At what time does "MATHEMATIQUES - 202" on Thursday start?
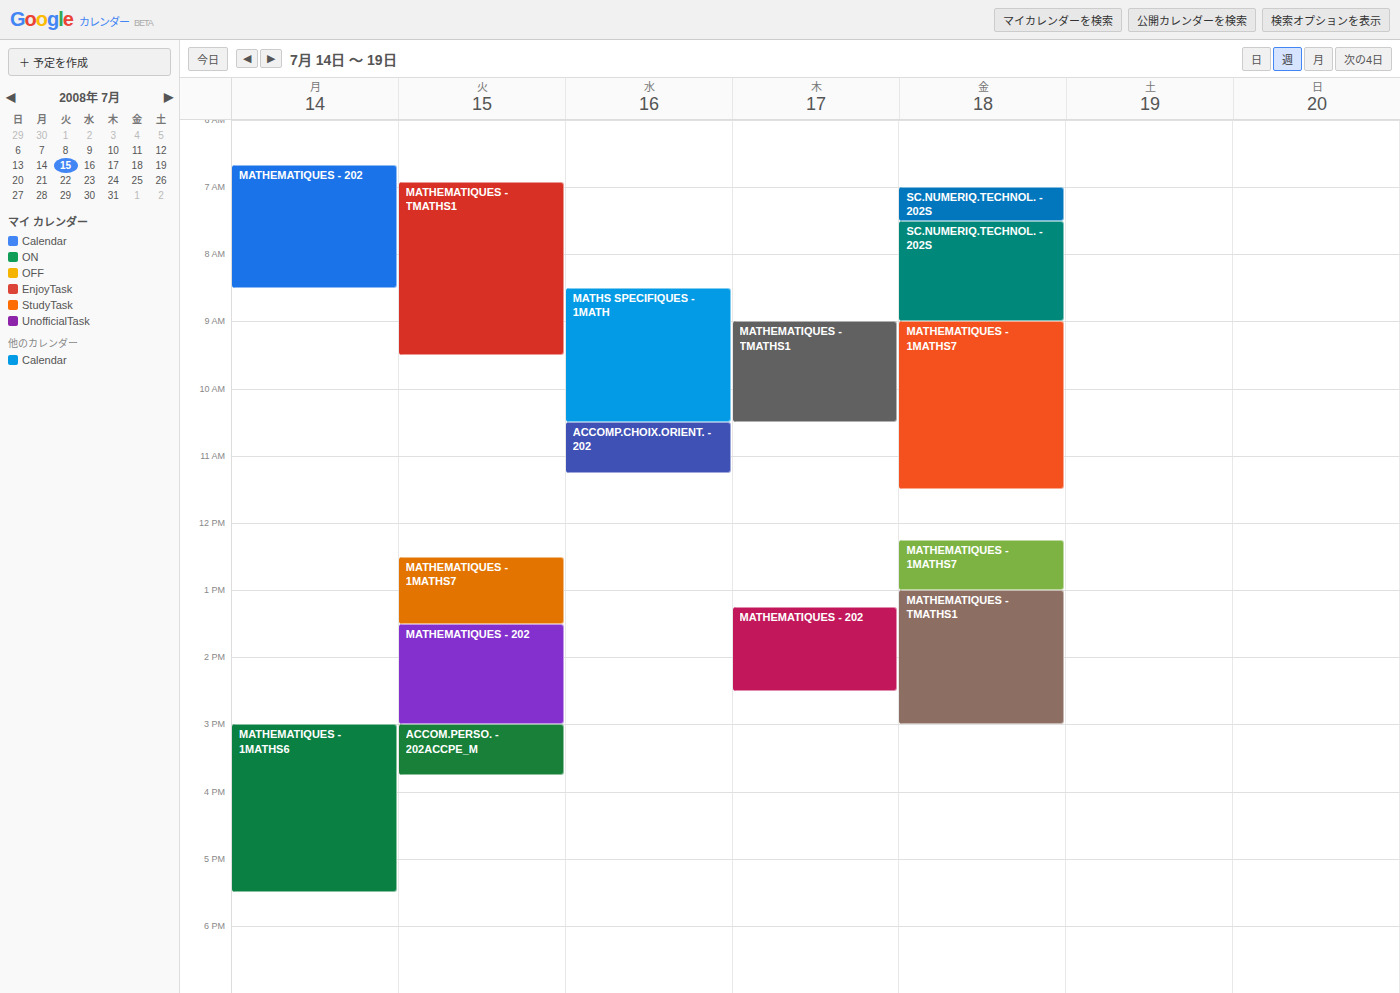
1:15 PM